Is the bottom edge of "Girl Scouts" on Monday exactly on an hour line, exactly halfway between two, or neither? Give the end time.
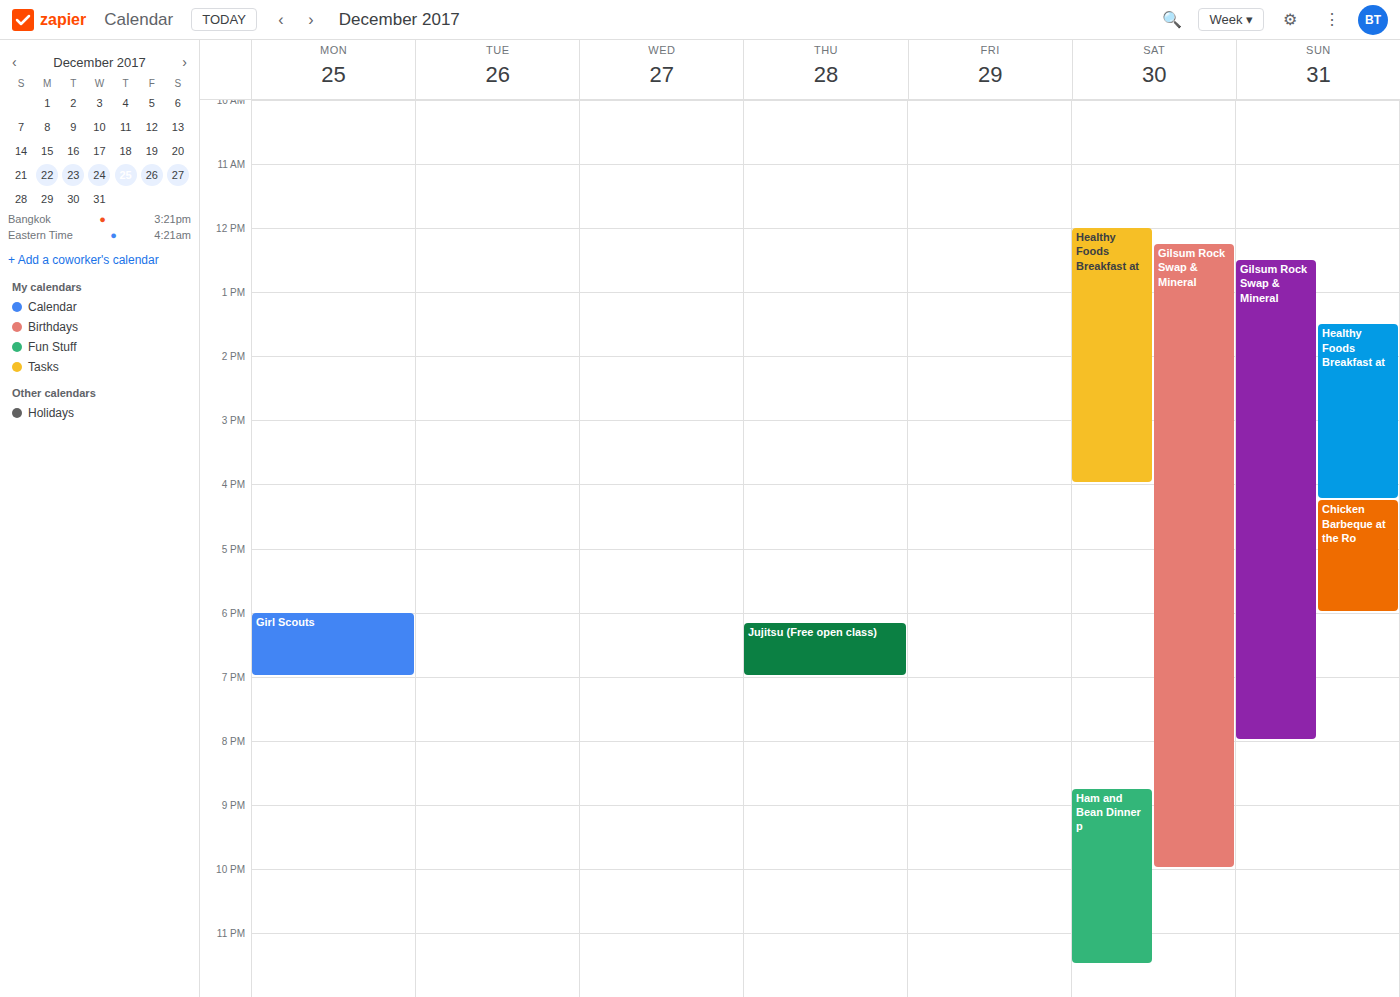
7:00 PM -- exactly on the 7 PM line.